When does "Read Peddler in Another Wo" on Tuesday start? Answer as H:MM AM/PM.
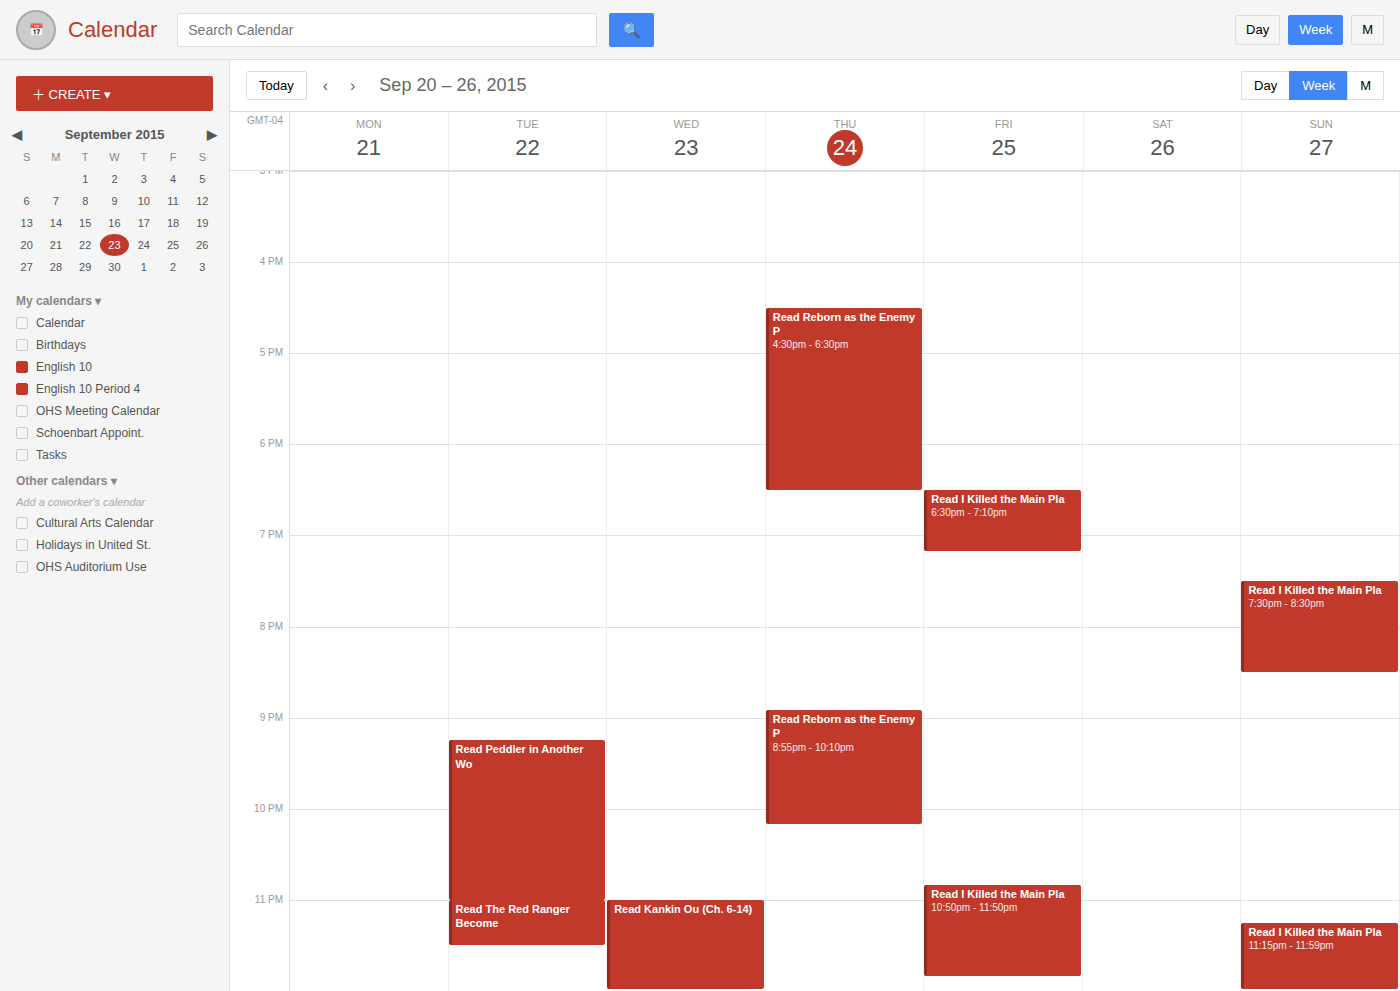
9:15 PM